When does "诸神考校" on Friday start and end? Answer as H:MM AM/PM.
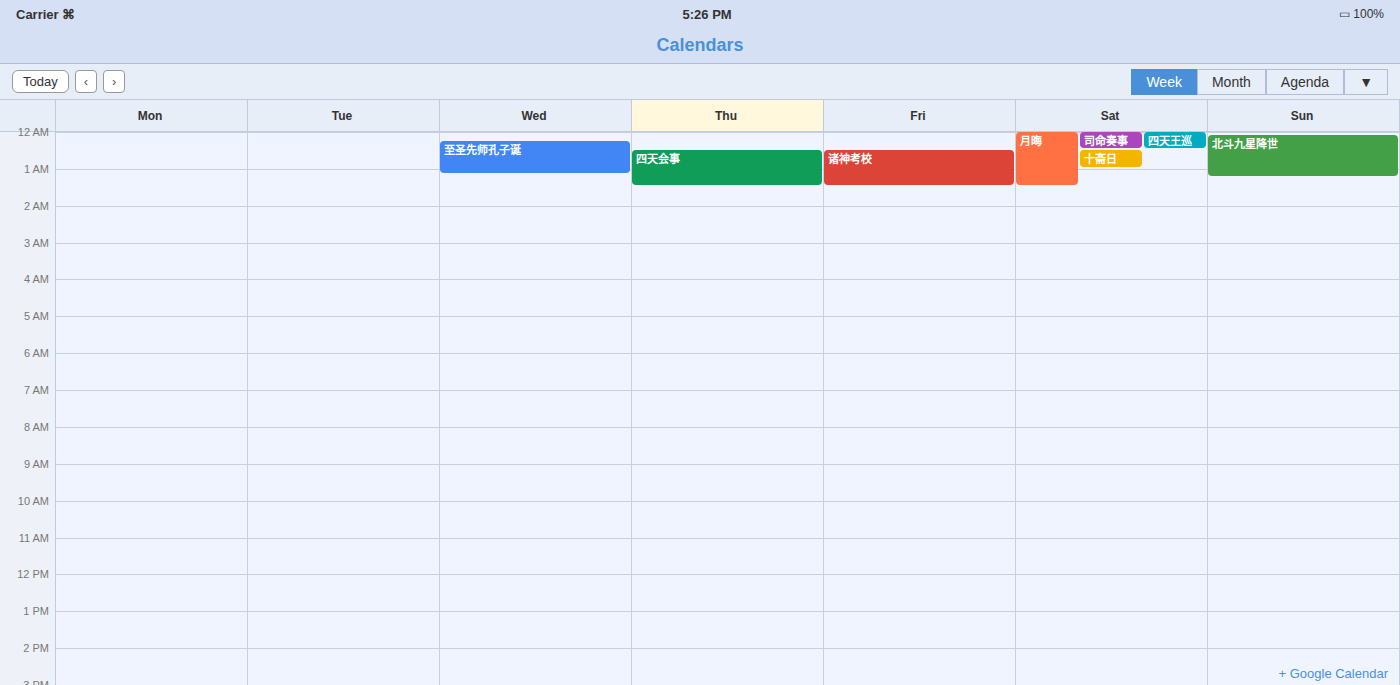
12:30 AM to 1:30 AM